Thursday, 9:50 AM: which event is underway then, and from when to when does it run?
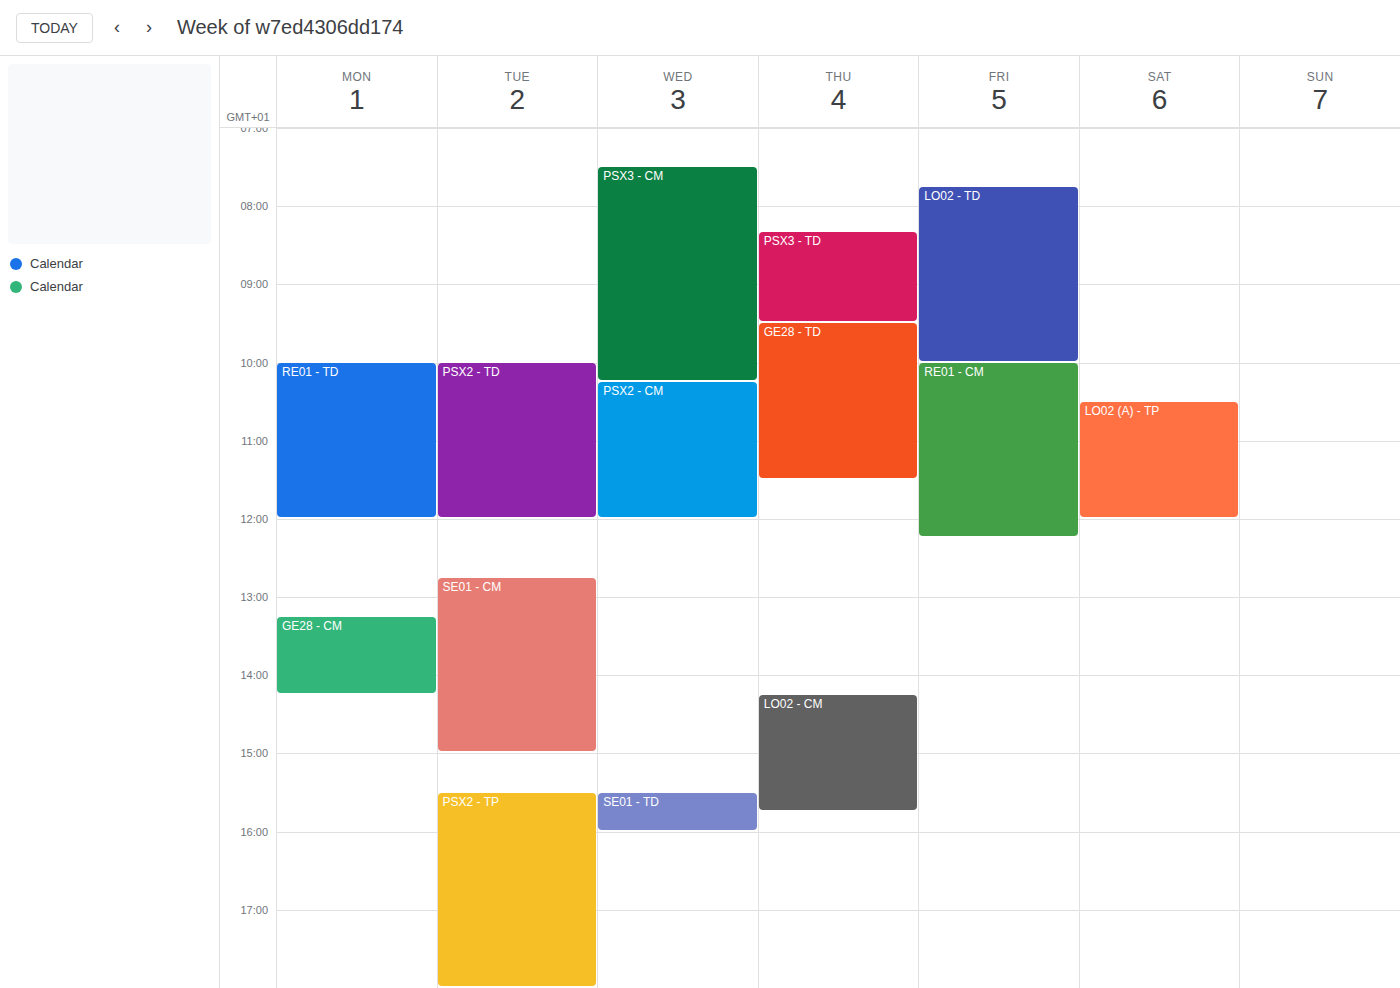
"GE28 - TD", 9:30 AM to 11:30 AM